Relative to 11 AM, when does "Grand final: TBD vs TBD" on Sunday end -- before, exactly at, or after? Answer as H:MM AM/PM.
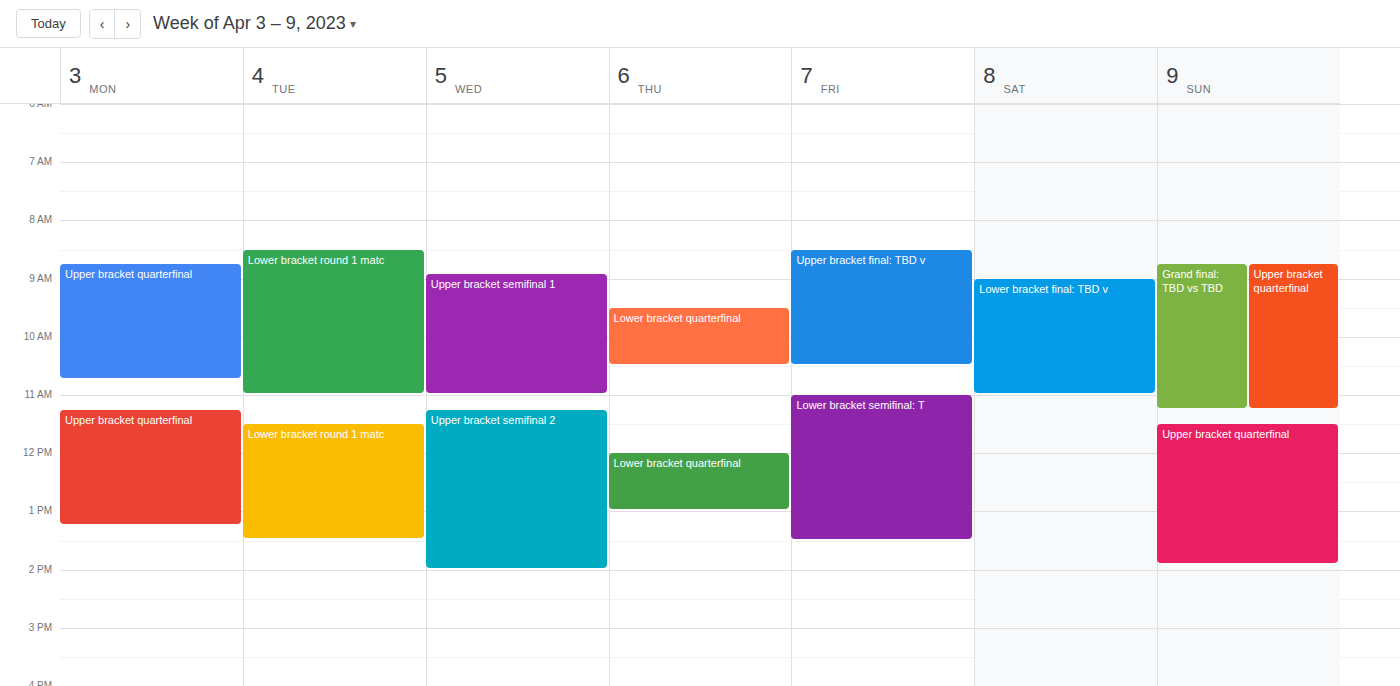
11:15 AM -- after 11 AM, 15 minutes below the 11 AM line.